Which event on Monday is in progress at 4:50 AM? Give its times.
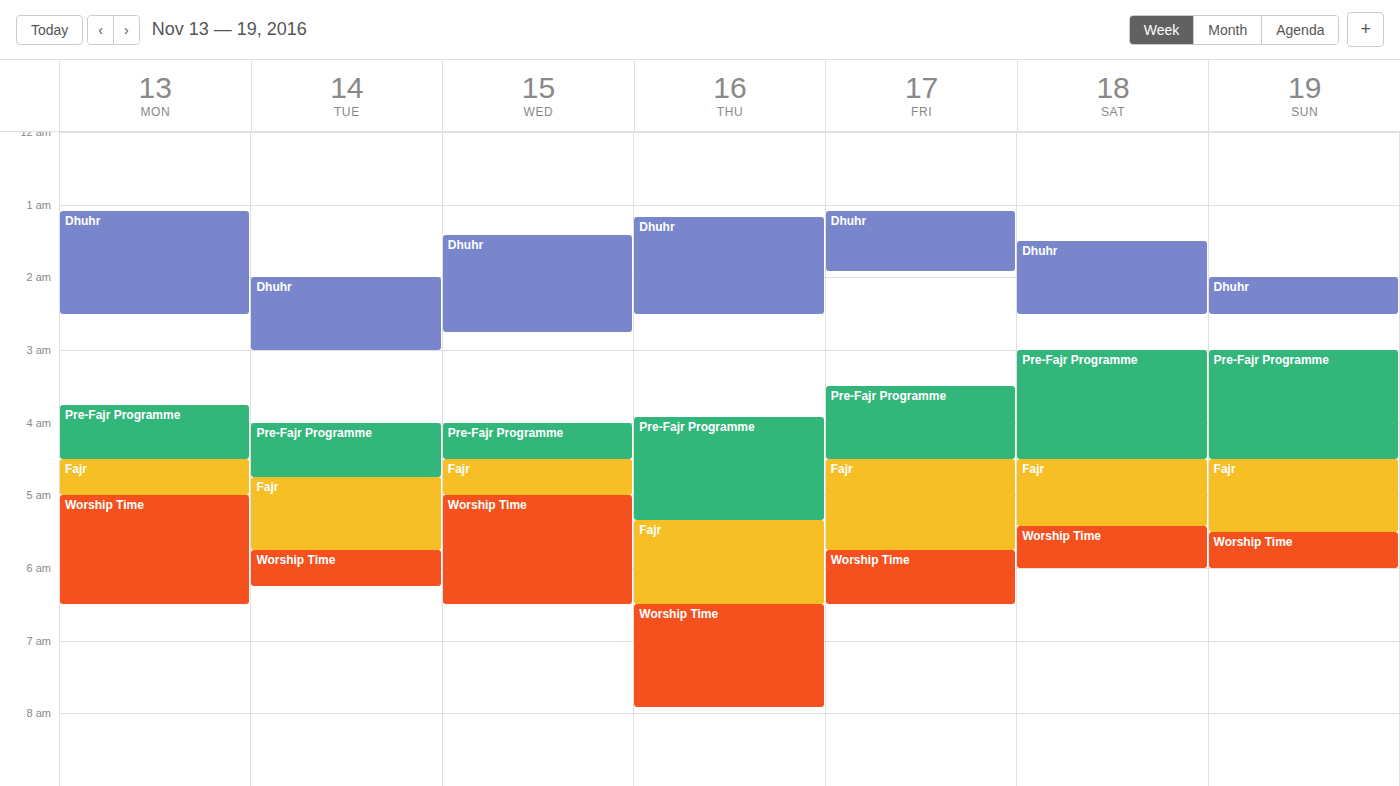
"Fajr", 4:30 AM to 5:00 AM